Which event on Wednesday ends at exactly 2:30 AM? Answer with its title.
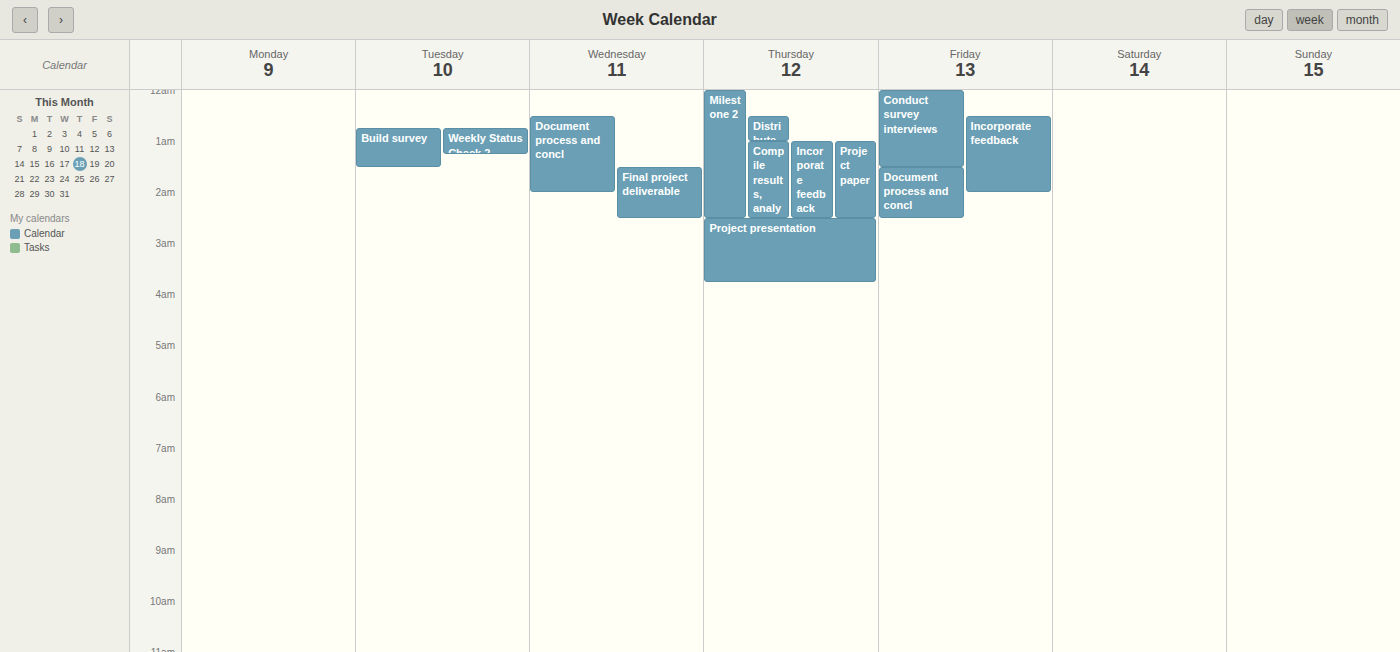
"Final project deliverable"